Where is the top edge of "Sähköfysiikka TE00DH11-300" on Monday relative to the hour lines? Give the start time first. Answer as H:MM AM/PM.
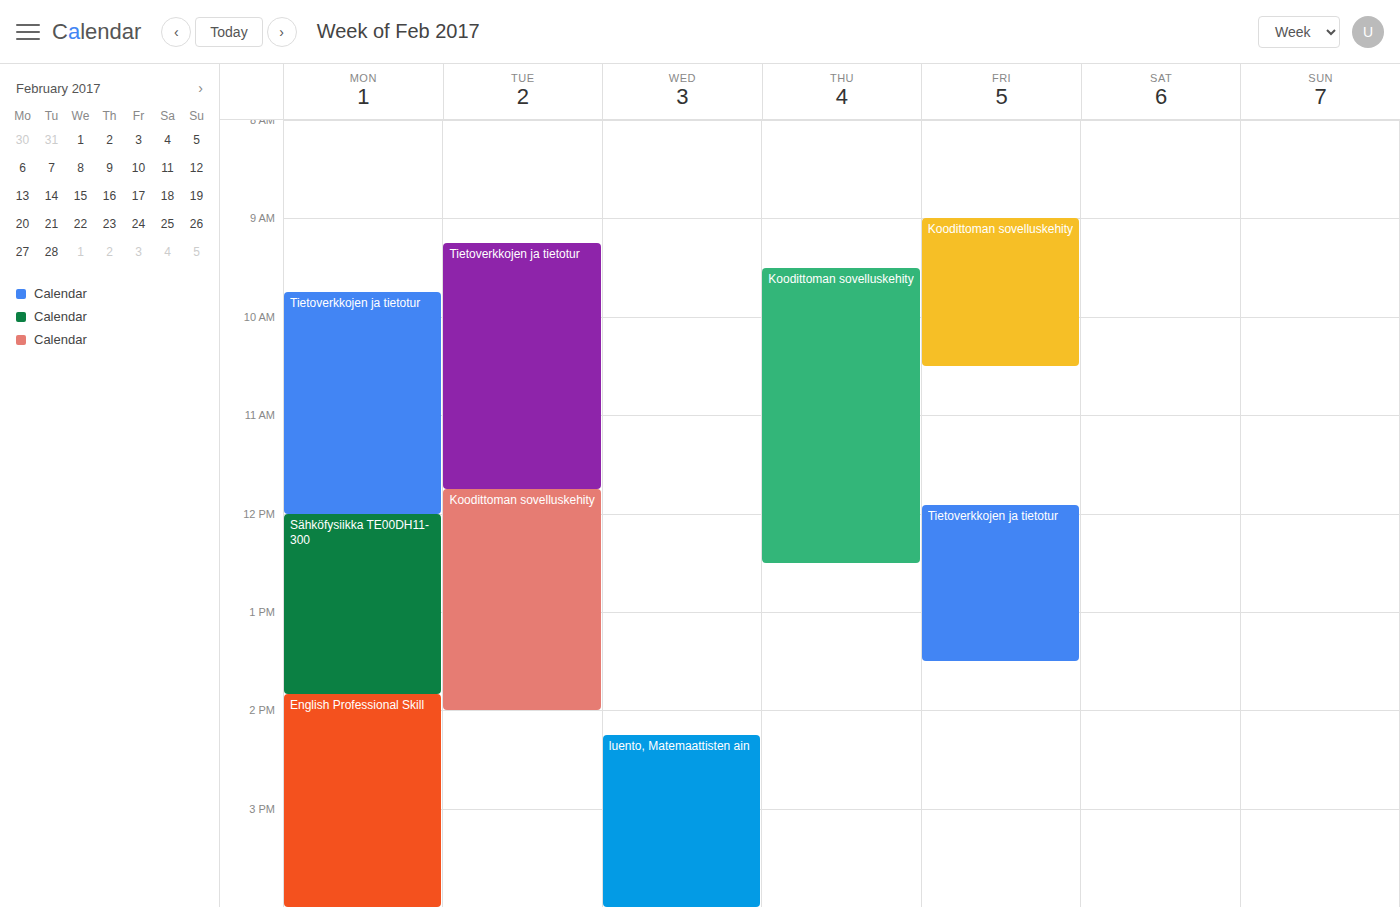
12:00 PM -- exactly on the 12 PM line.